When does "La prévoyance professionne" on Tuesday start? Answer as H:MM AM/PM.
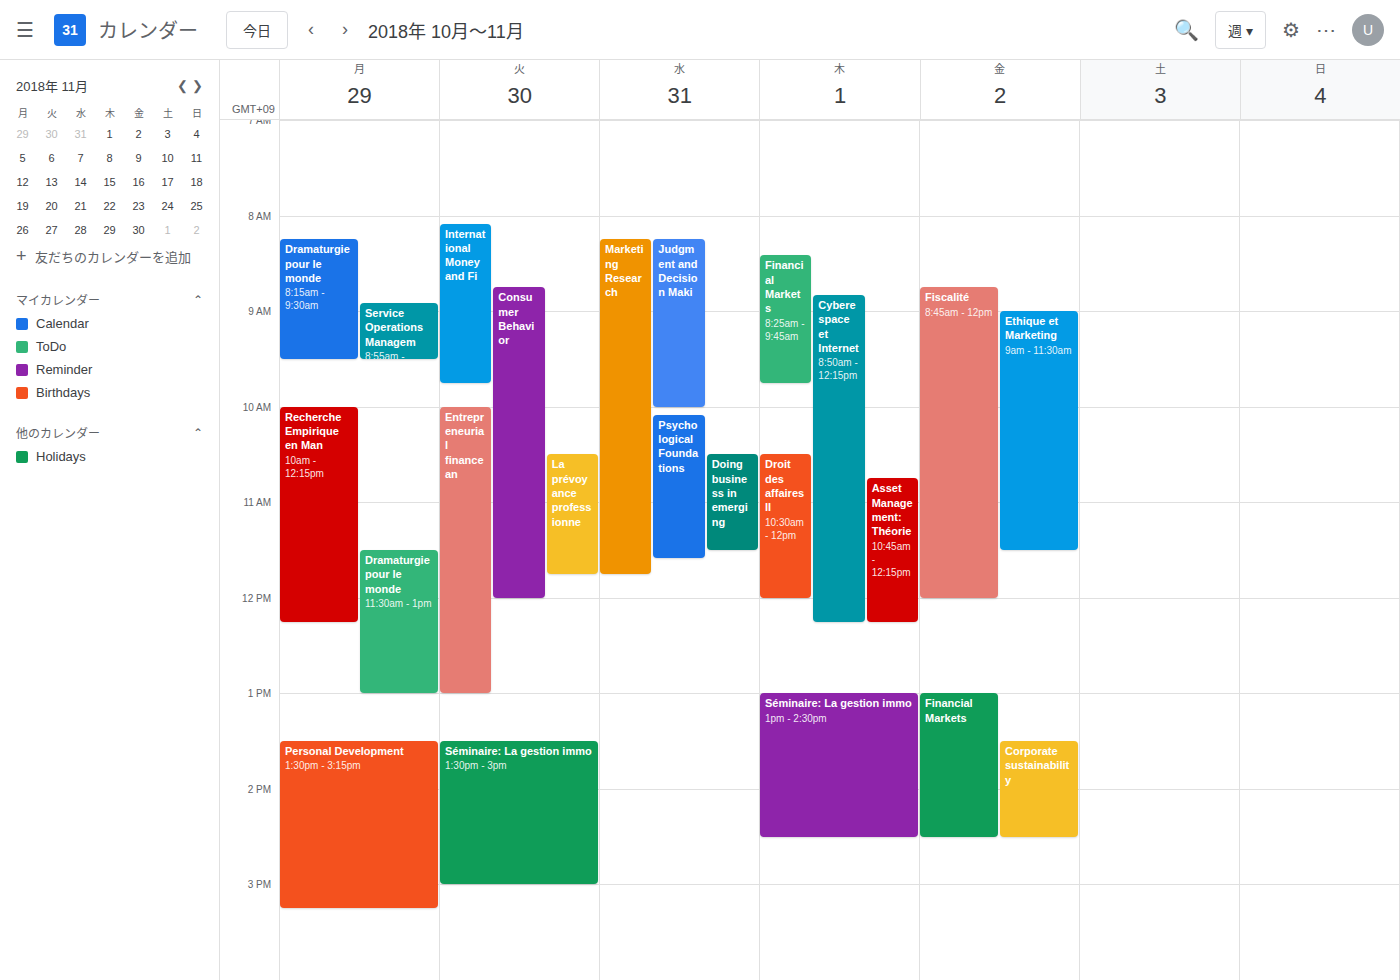
10:30 AM